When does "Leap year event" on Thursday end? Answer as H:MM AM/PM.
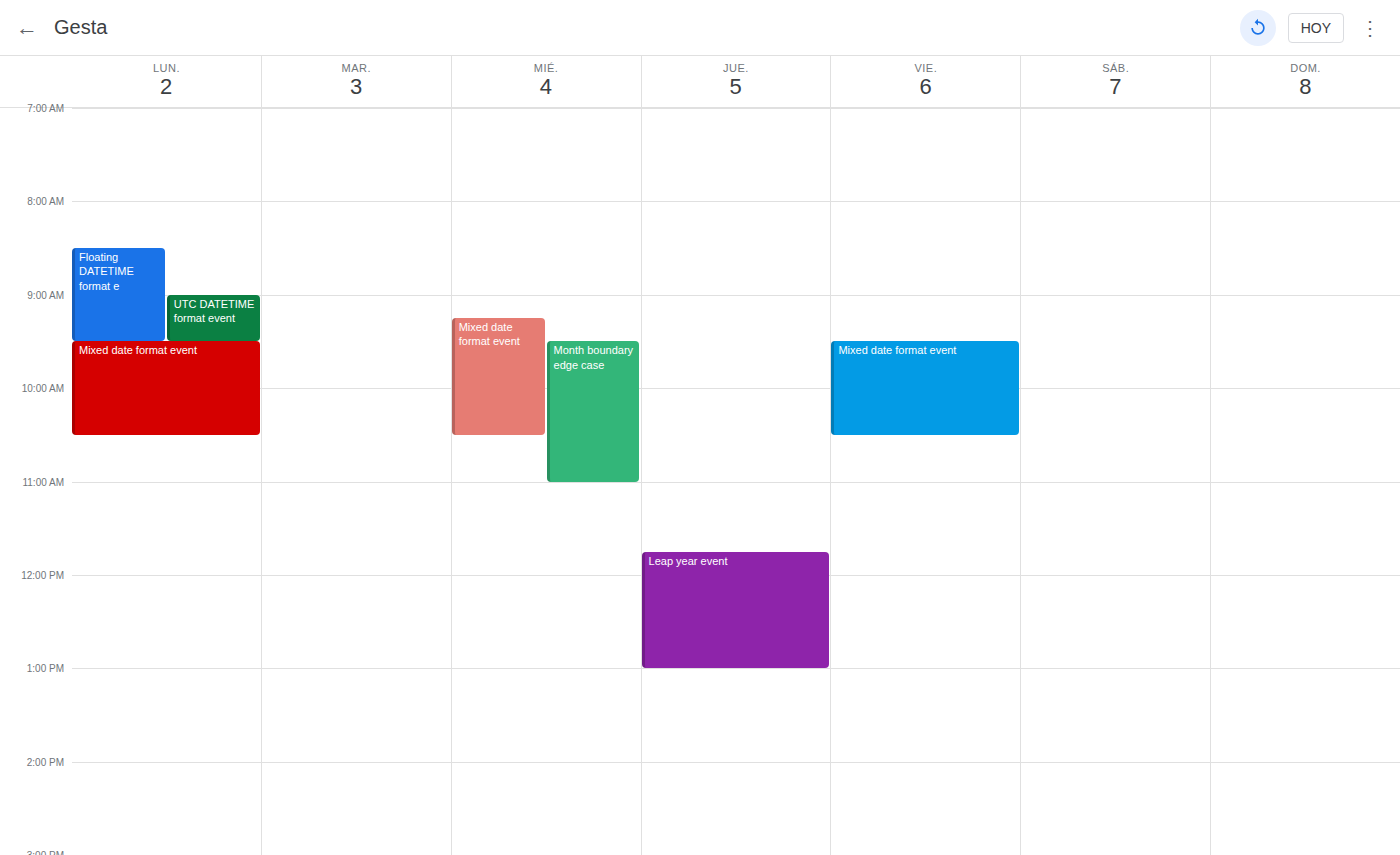
1:00 PM